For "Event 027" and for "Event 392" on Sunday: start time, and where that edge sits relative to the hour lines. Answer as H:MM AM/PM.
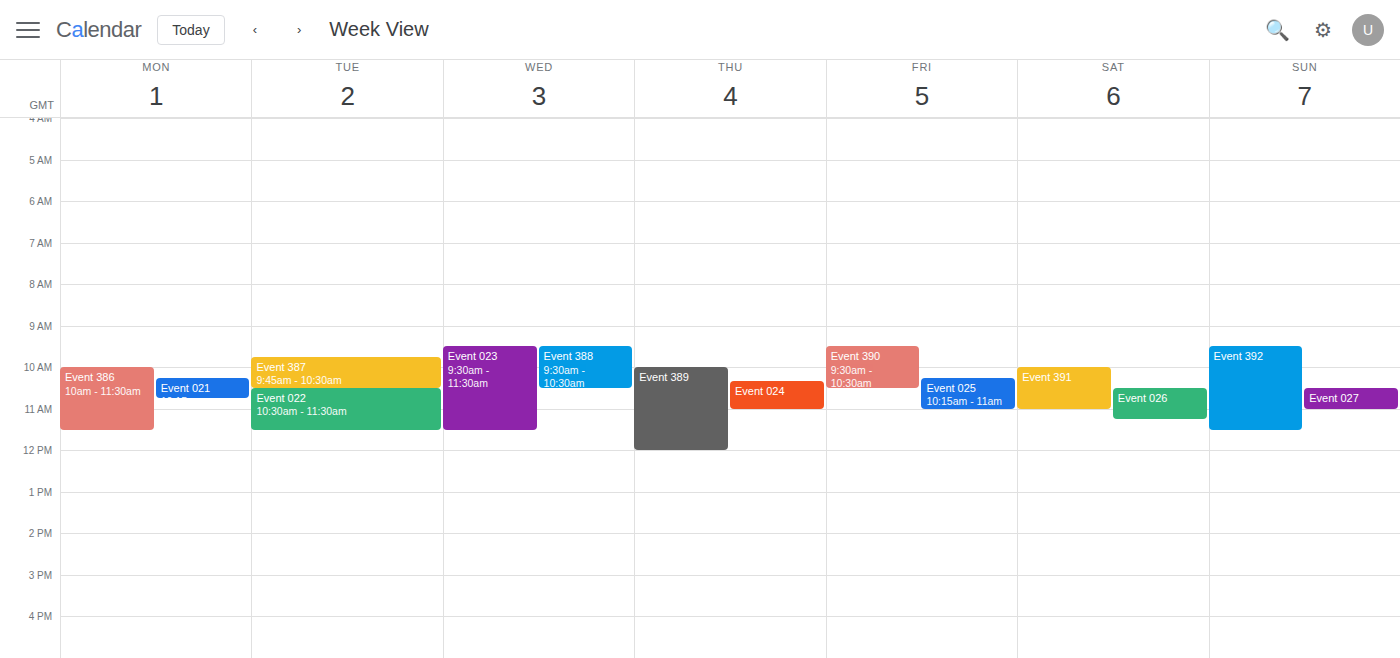
"Event 027": 10:30 AM, halfway between the 10 AM and 11 AM lines. "Event 392": 9:30 AM, halfway between the 9 AM and 10 AM lines.